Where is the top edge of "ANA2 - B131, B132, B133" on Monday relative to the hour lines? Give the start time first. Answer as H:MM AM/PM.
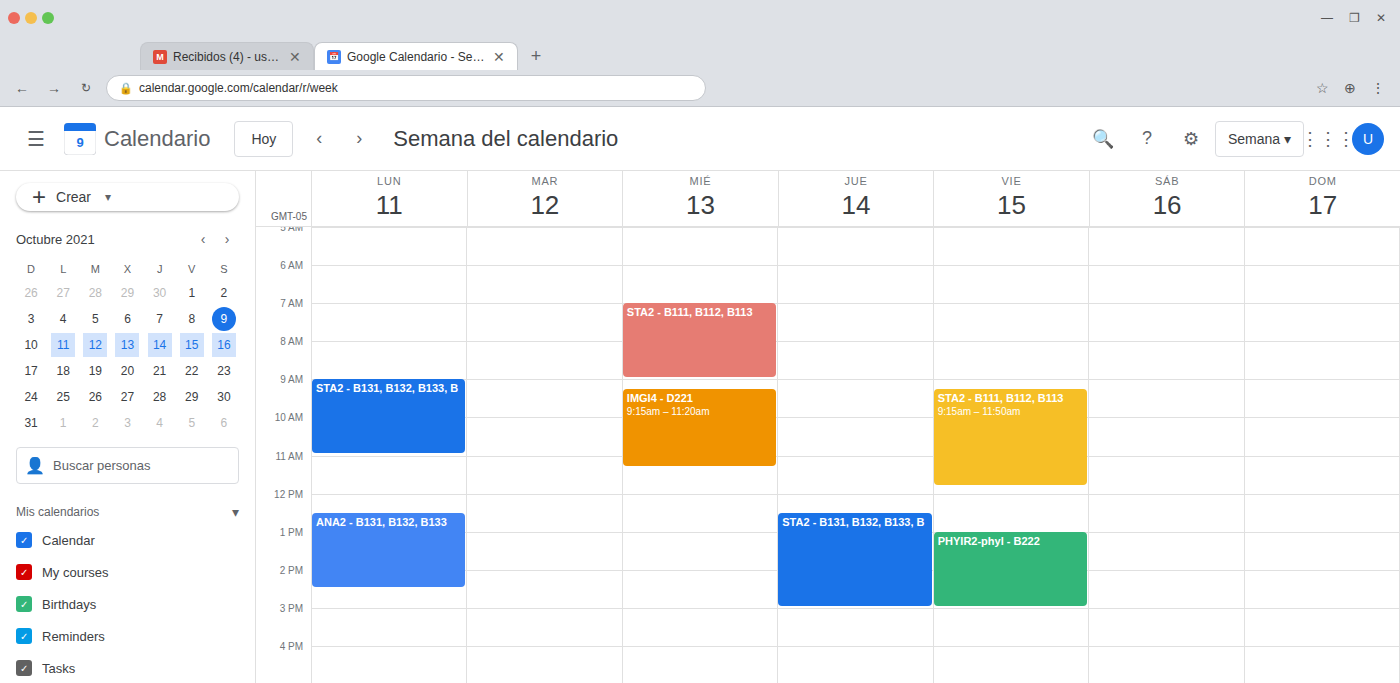
12:30 PM -- halfway between the 12 PM and 1 PM lines.